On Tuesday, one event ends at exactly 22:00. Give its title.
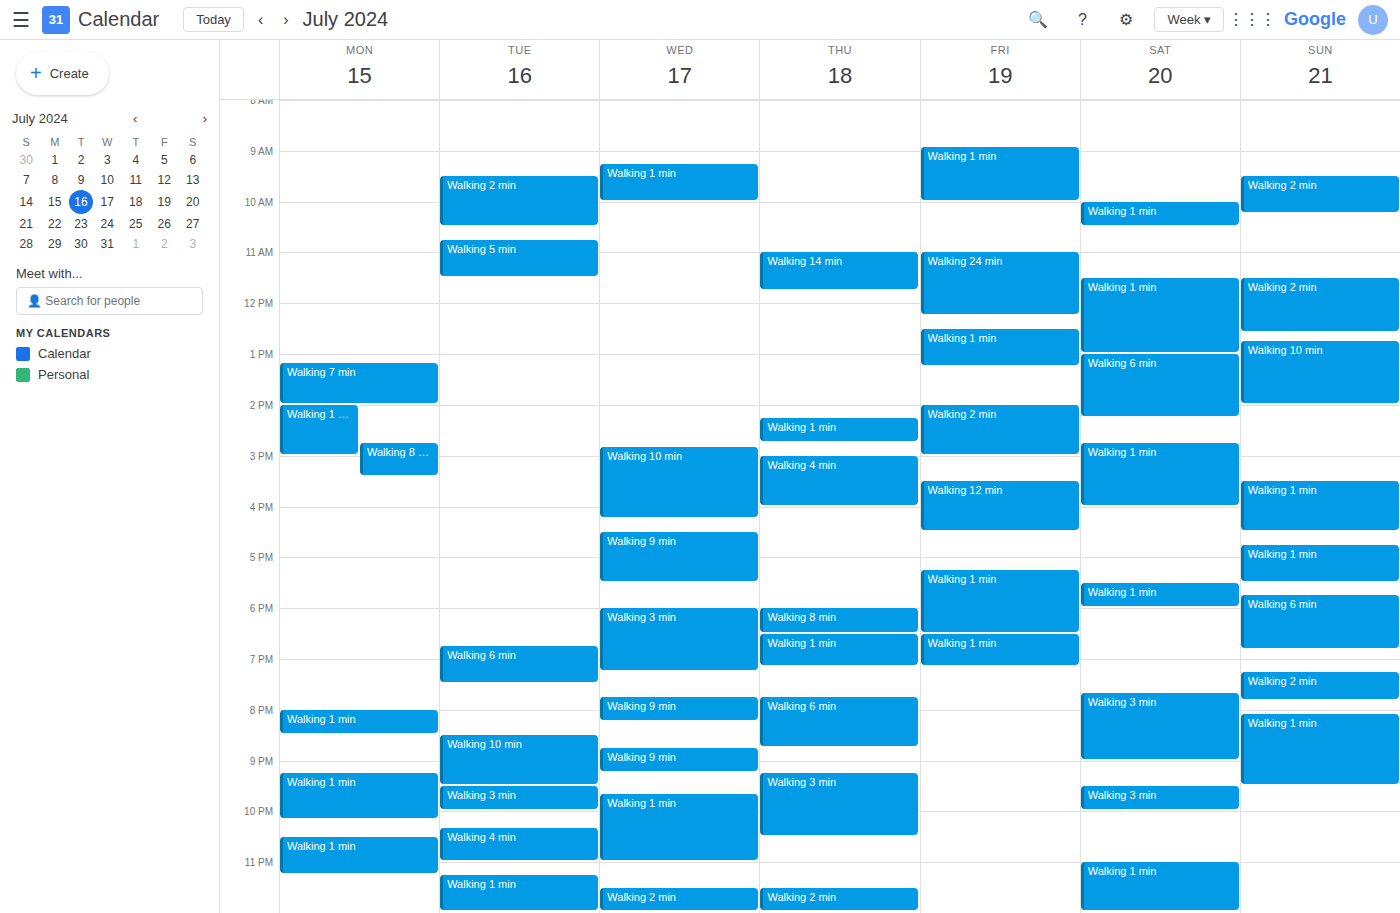
"Walking 3 min"